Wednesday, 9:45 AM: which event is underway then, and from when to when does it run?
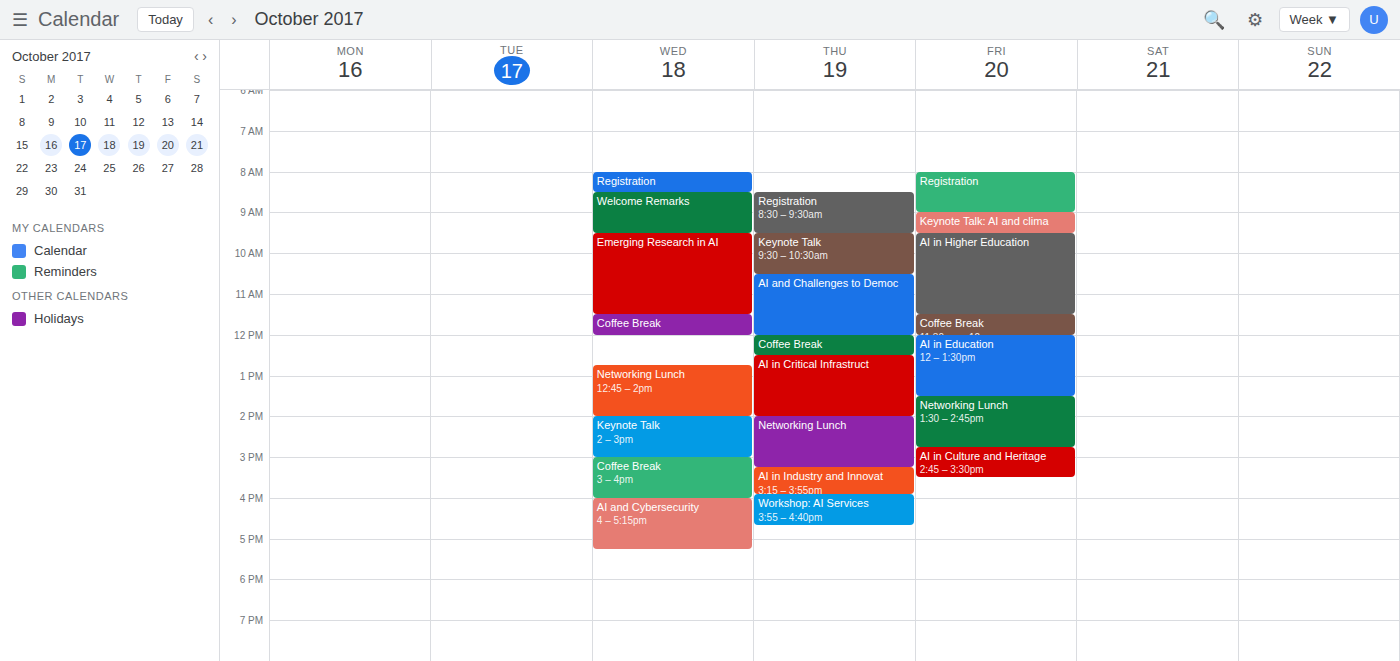
"Emerging Research in AI", 9:30 AM to 11:30 AM